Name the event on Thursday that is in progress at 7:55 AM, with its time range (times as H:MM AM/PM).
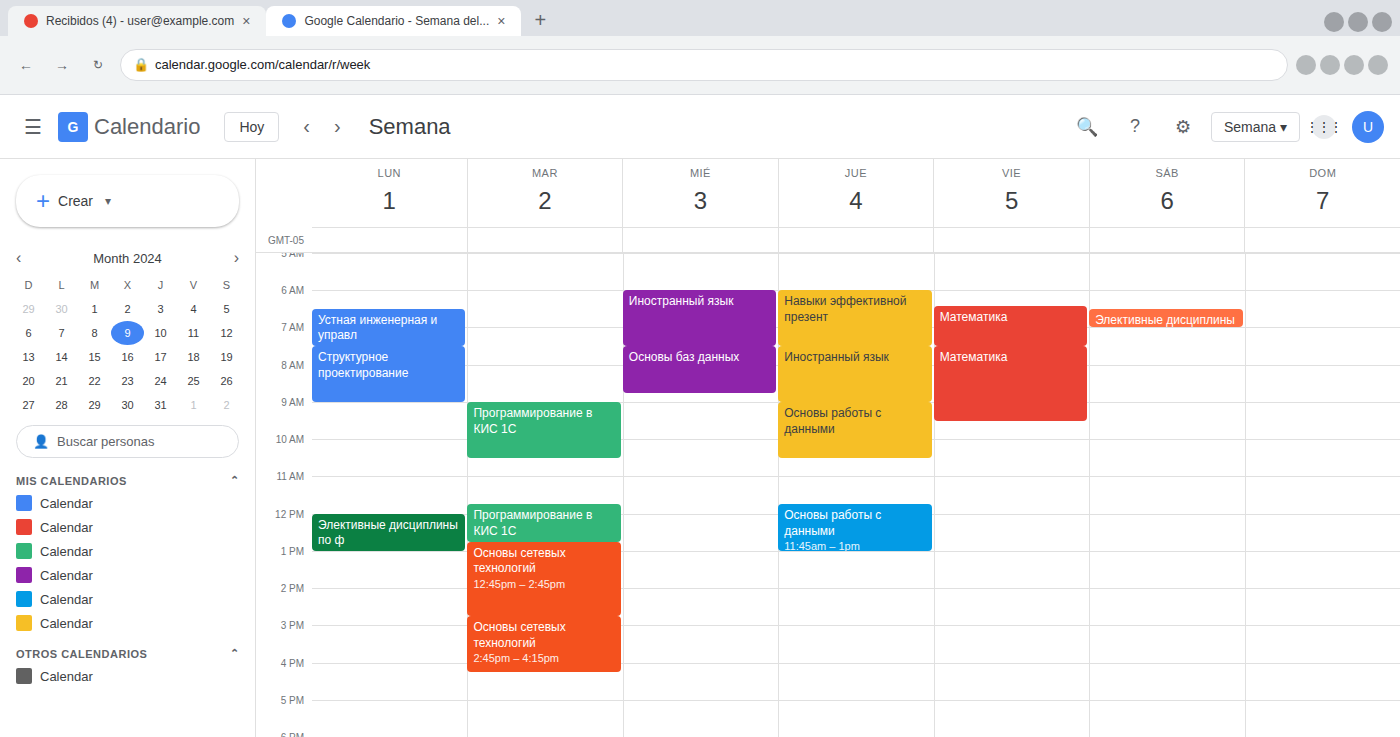
"Иностранный язык", 7:30 AM to 9:00 AM